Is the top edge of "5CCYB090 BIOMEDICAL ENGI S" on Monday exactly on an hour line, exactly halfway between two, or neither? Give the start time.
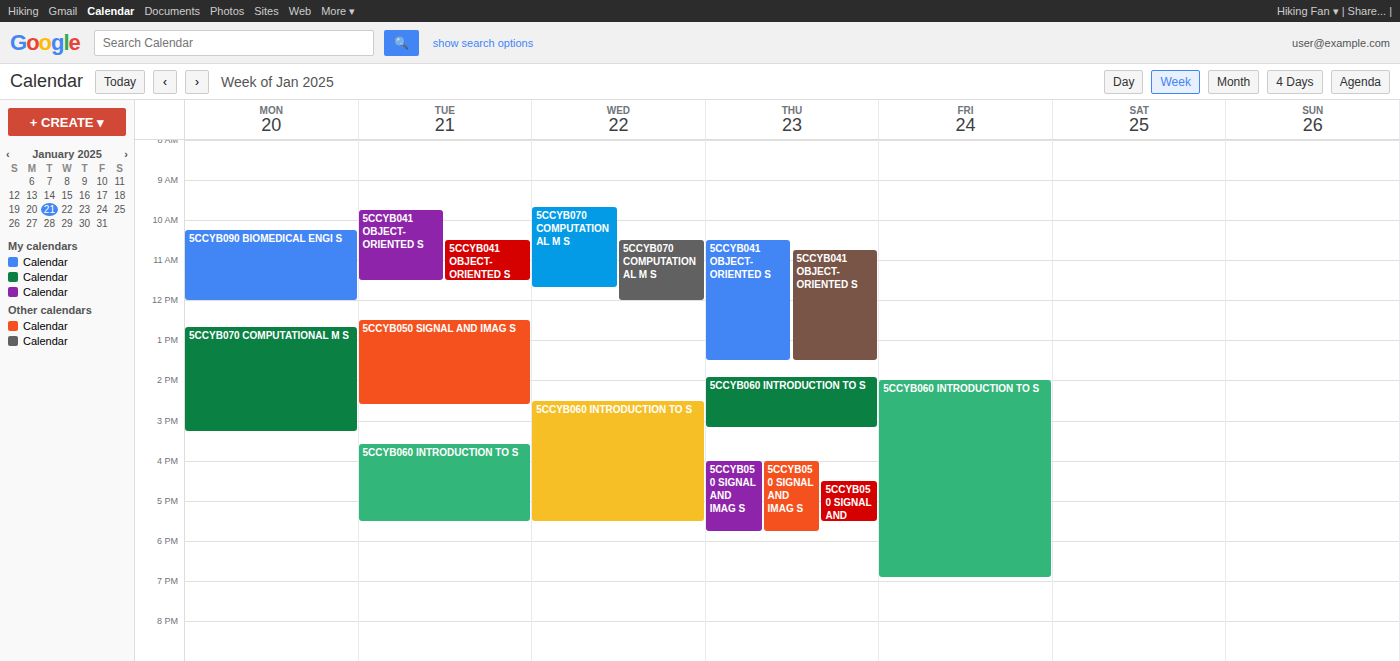
10:15 -- neither: a quarter of the way from the 10:00 line to the 11:00 line.